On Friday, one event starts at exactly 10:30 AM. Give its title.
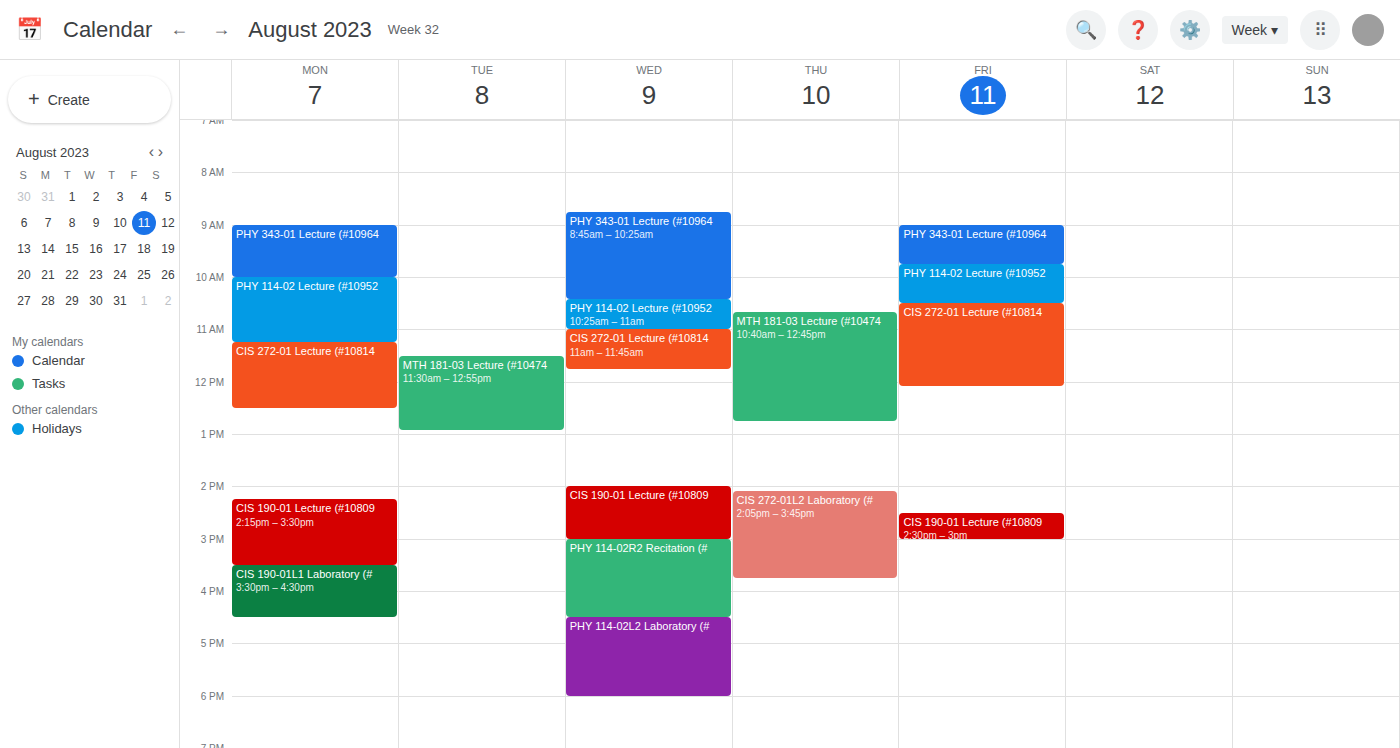
"CIS 272-01 Lecture (#10814"